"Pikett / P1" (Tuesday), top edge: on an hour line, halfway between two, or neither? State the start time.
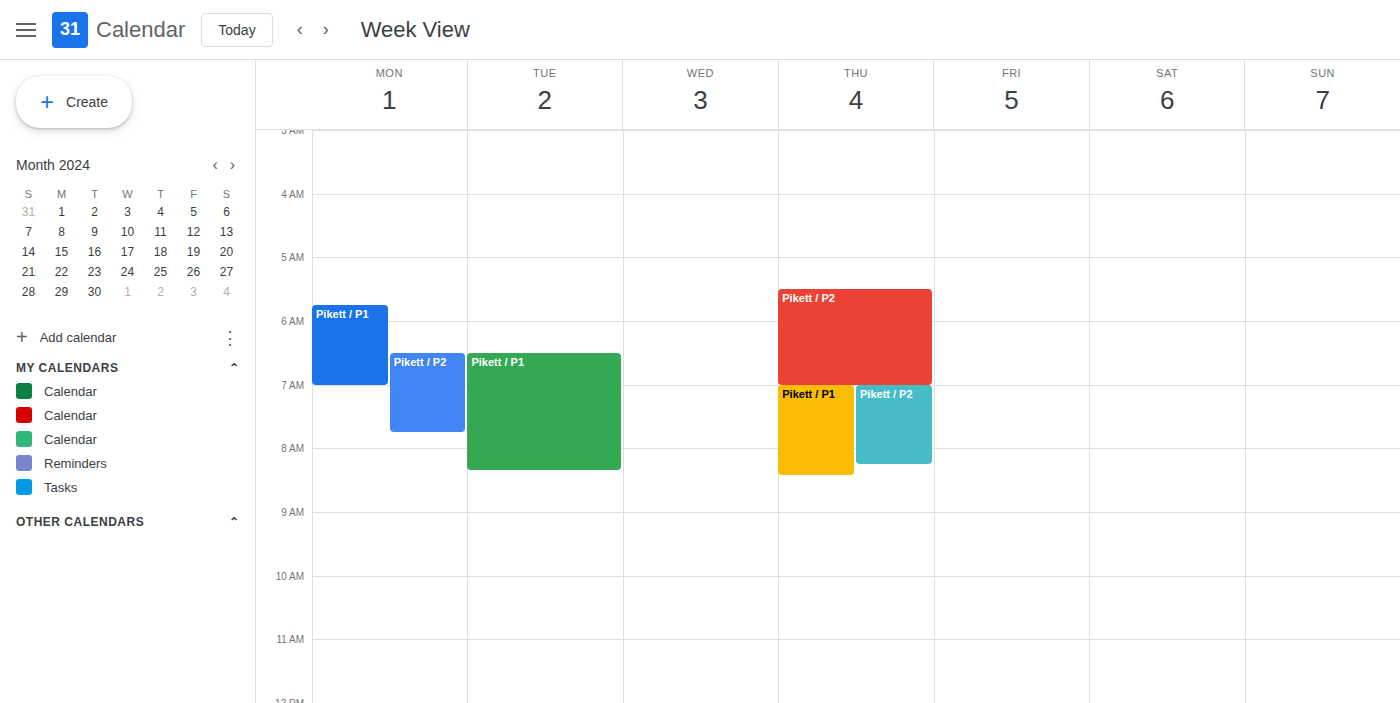
6:30 AM -- halfway between the 6 AM and 7 AM lines.